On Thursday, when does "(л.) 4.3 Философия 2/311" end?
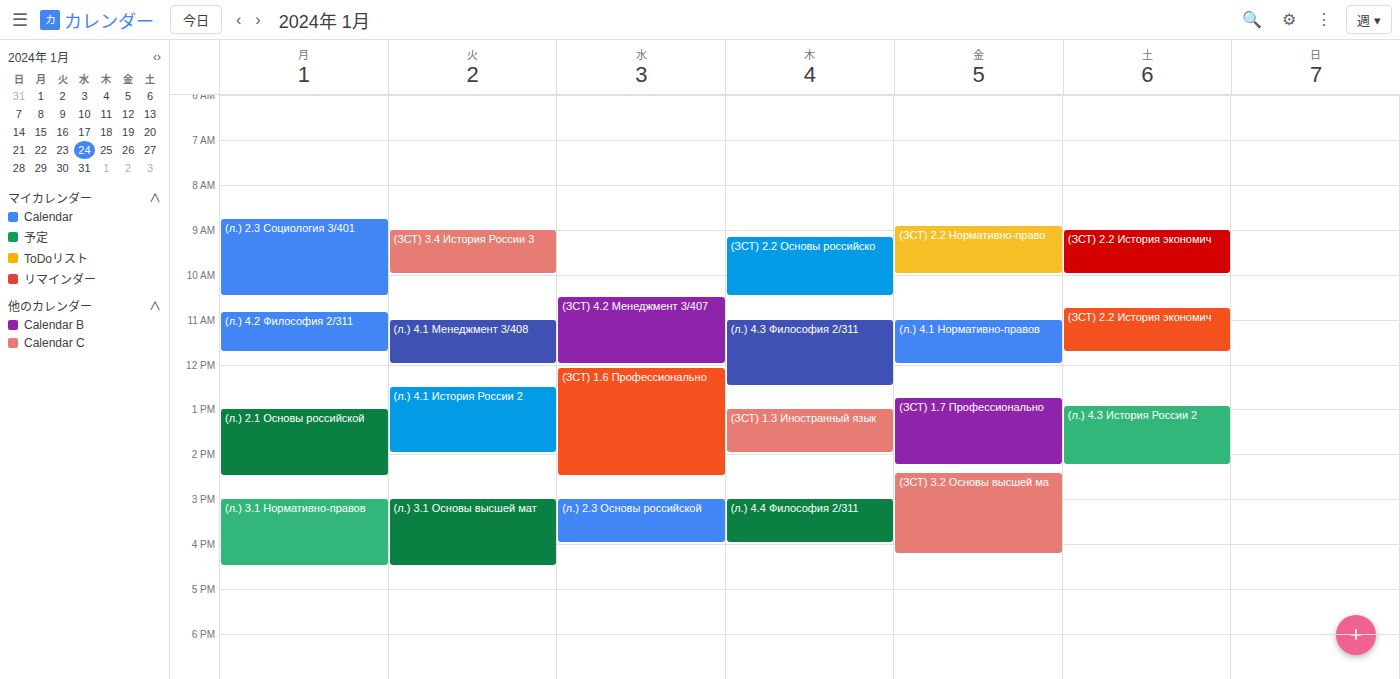
12:30 PM